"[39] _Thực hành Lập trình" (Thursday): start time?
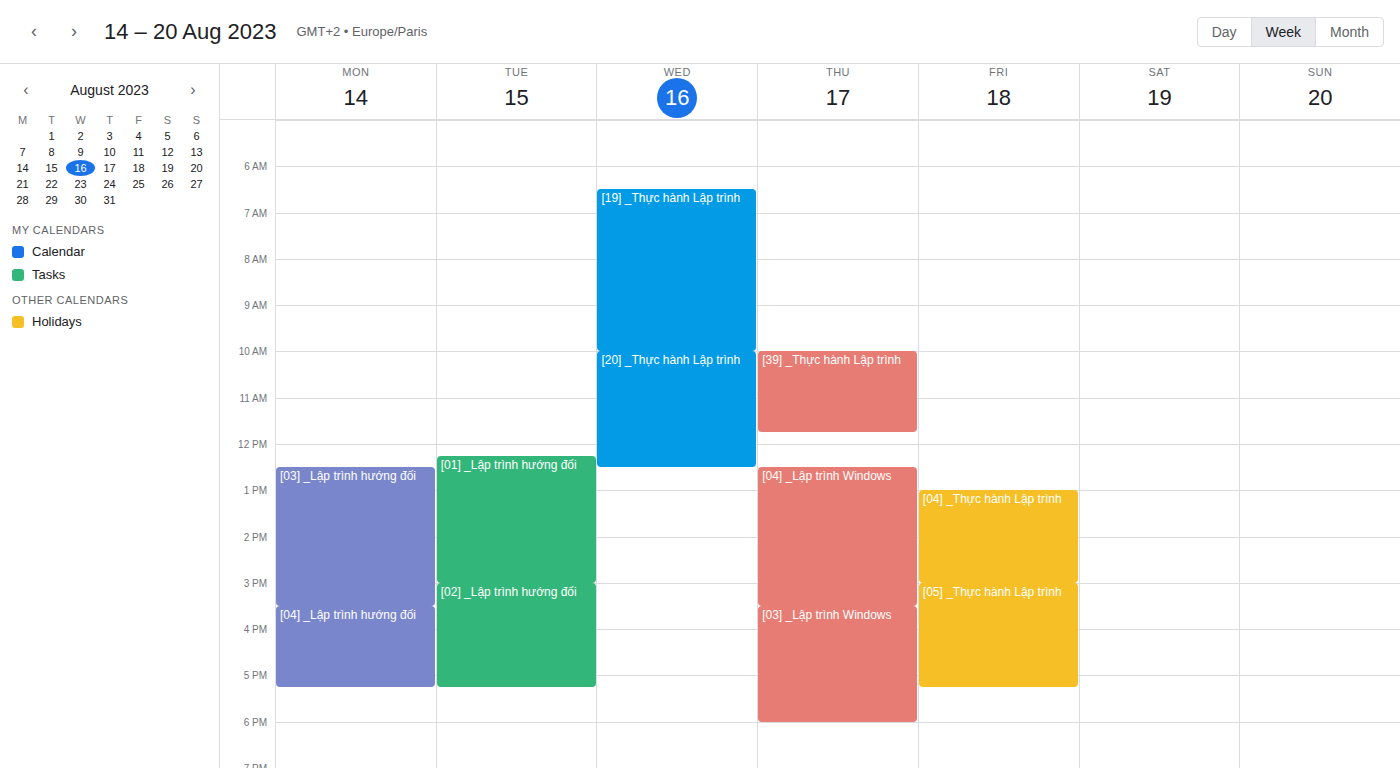
10:00 AM